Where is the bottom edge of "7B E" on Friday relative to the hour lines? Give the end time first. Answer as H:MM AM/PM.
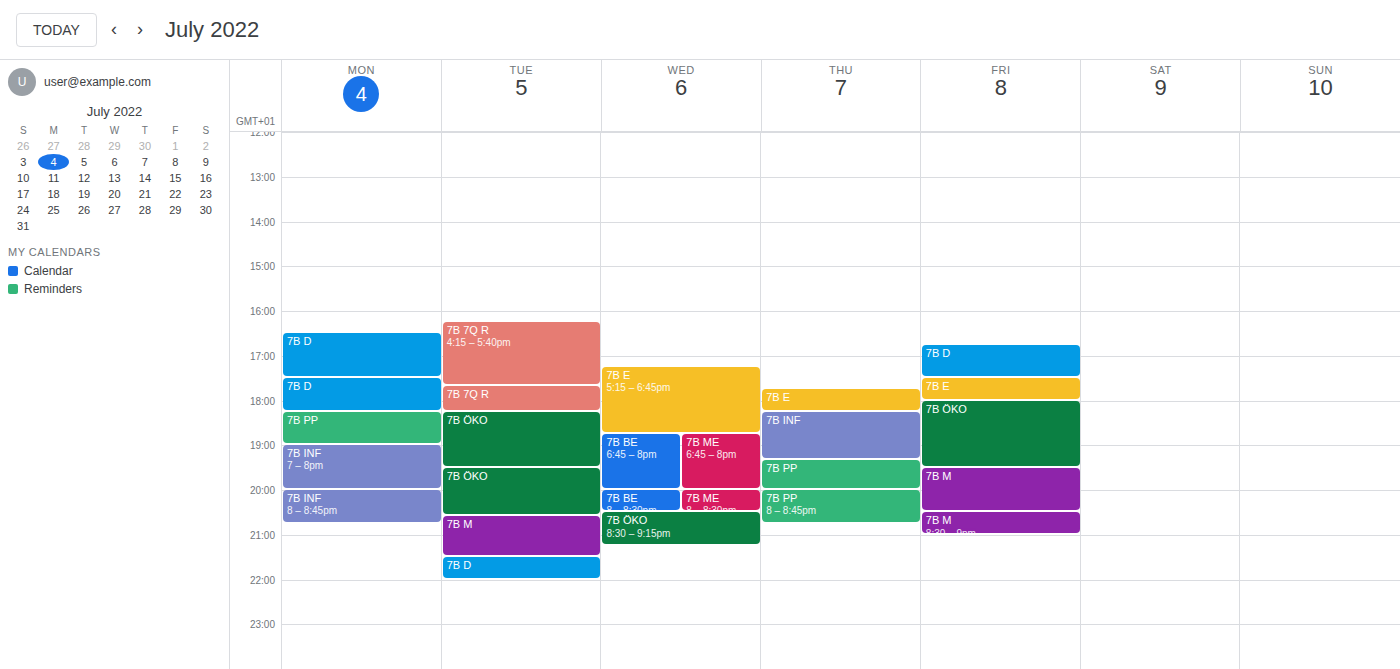
6:00 PM -- exactly on the 6 PM line.